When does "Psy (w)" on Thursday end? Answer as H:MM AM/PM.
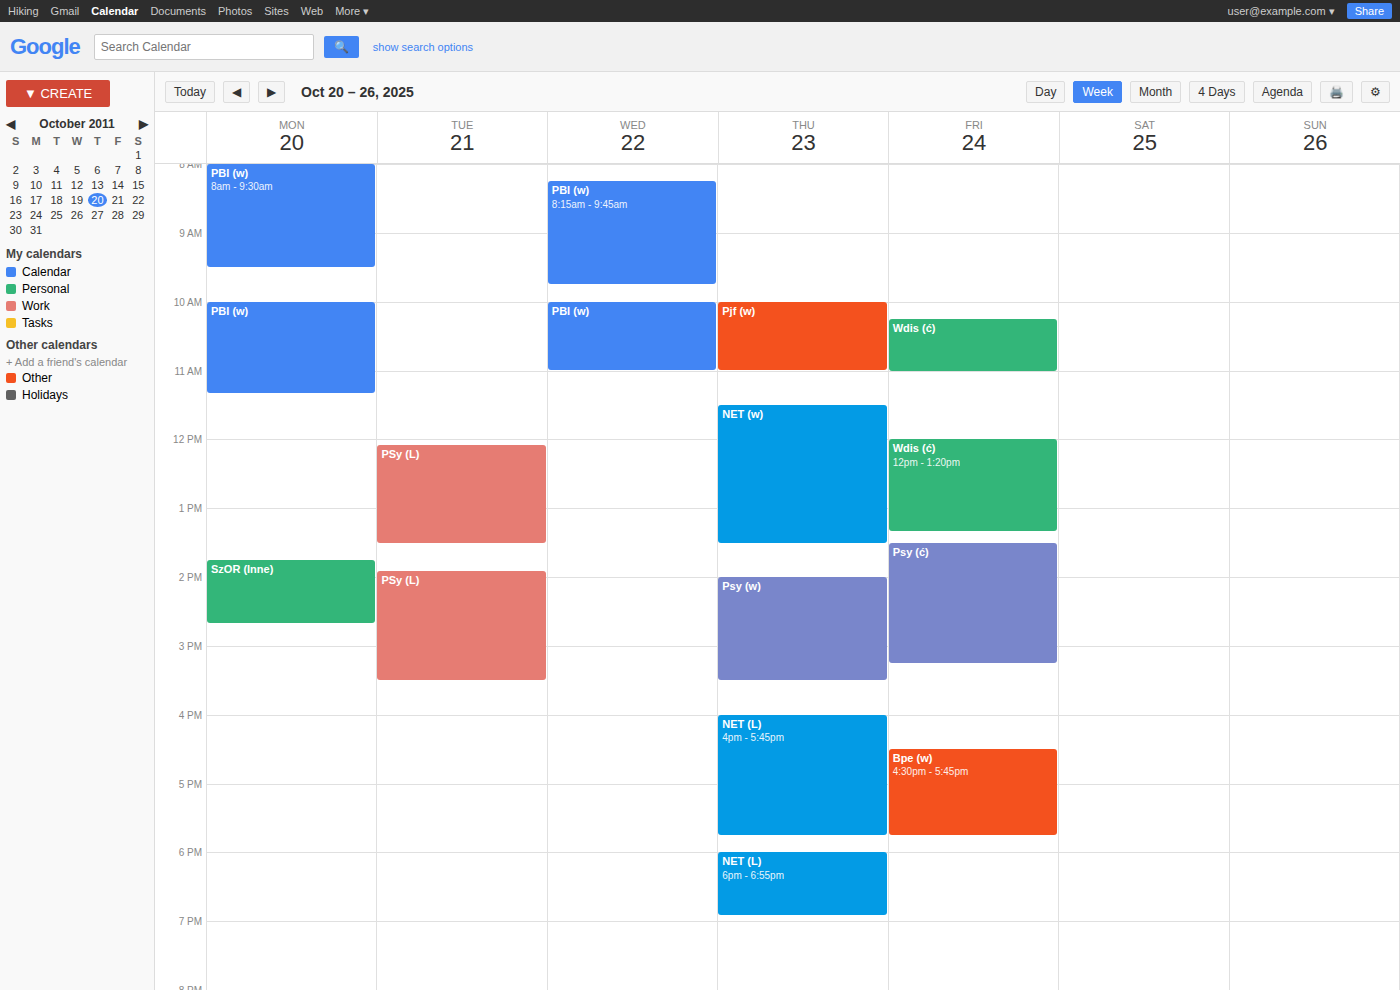
3:30 PM